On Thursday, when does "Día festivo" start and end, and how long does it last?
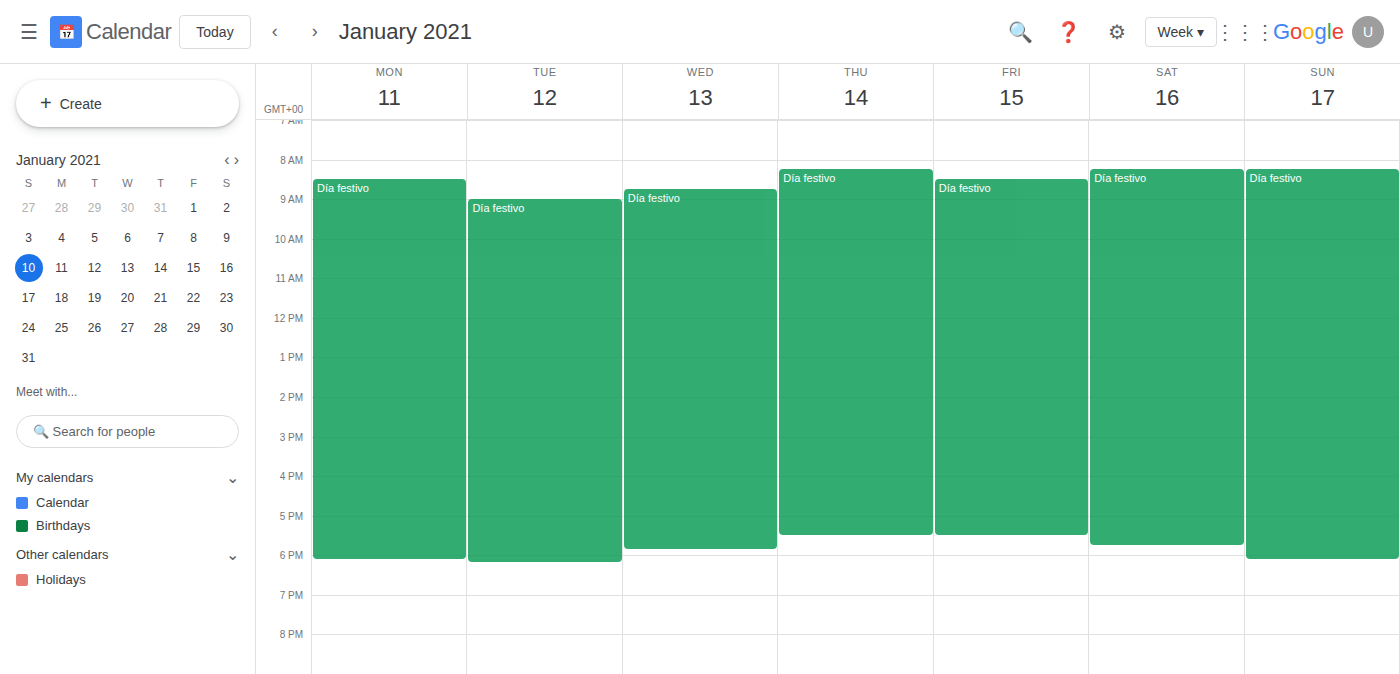
8:15 AM to 5:30 PM, 9 hours 15 minutes